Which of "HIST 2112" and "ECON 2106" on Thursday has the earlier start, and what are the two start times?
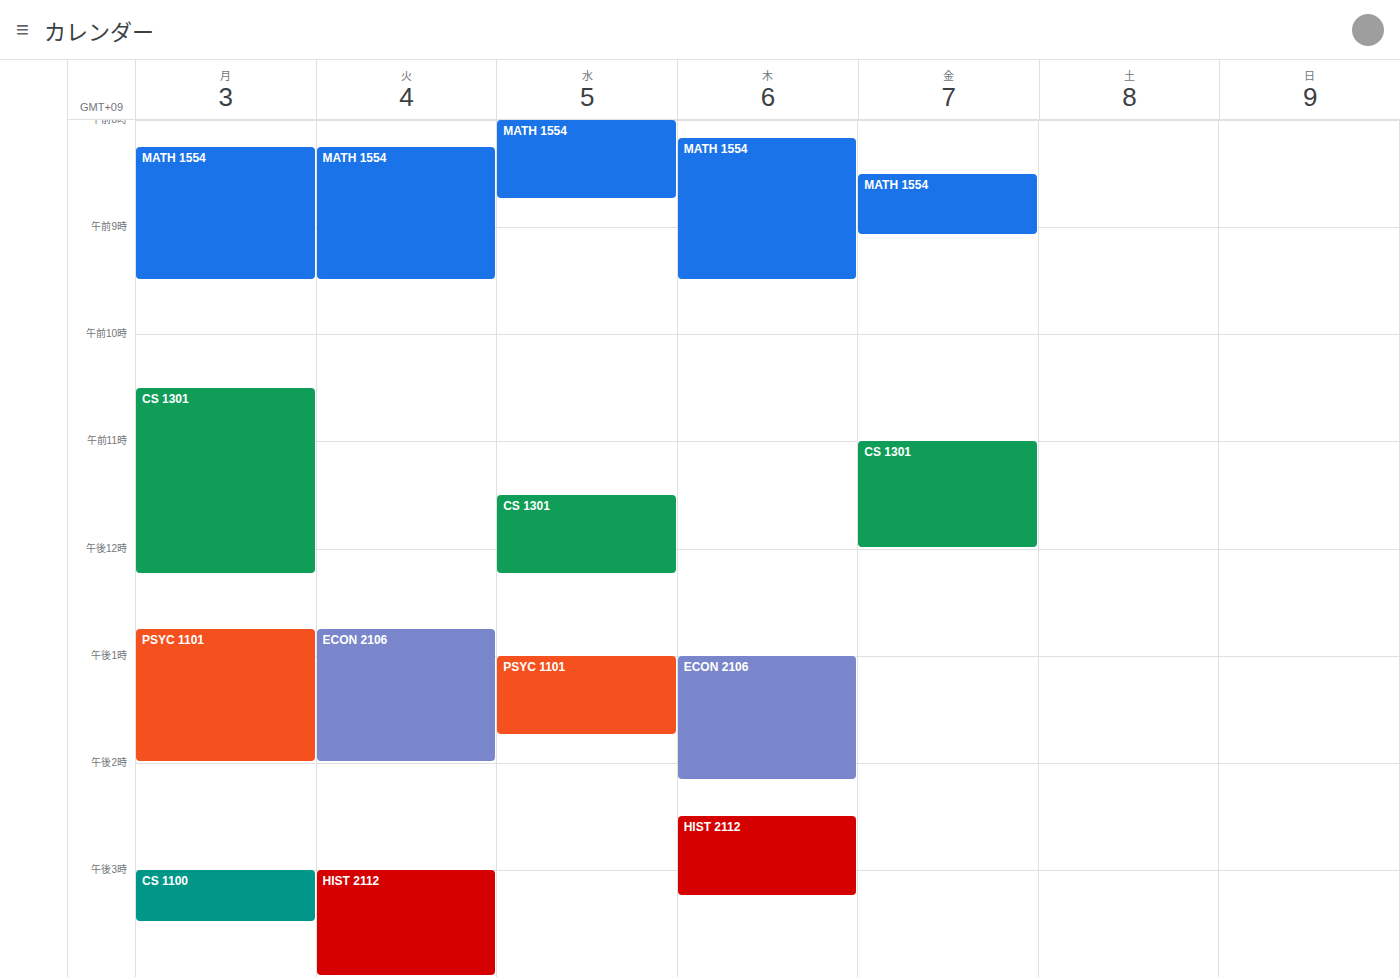
"ECON 2106" 1:00 PM; "HIST 2112" 2:30 PM.